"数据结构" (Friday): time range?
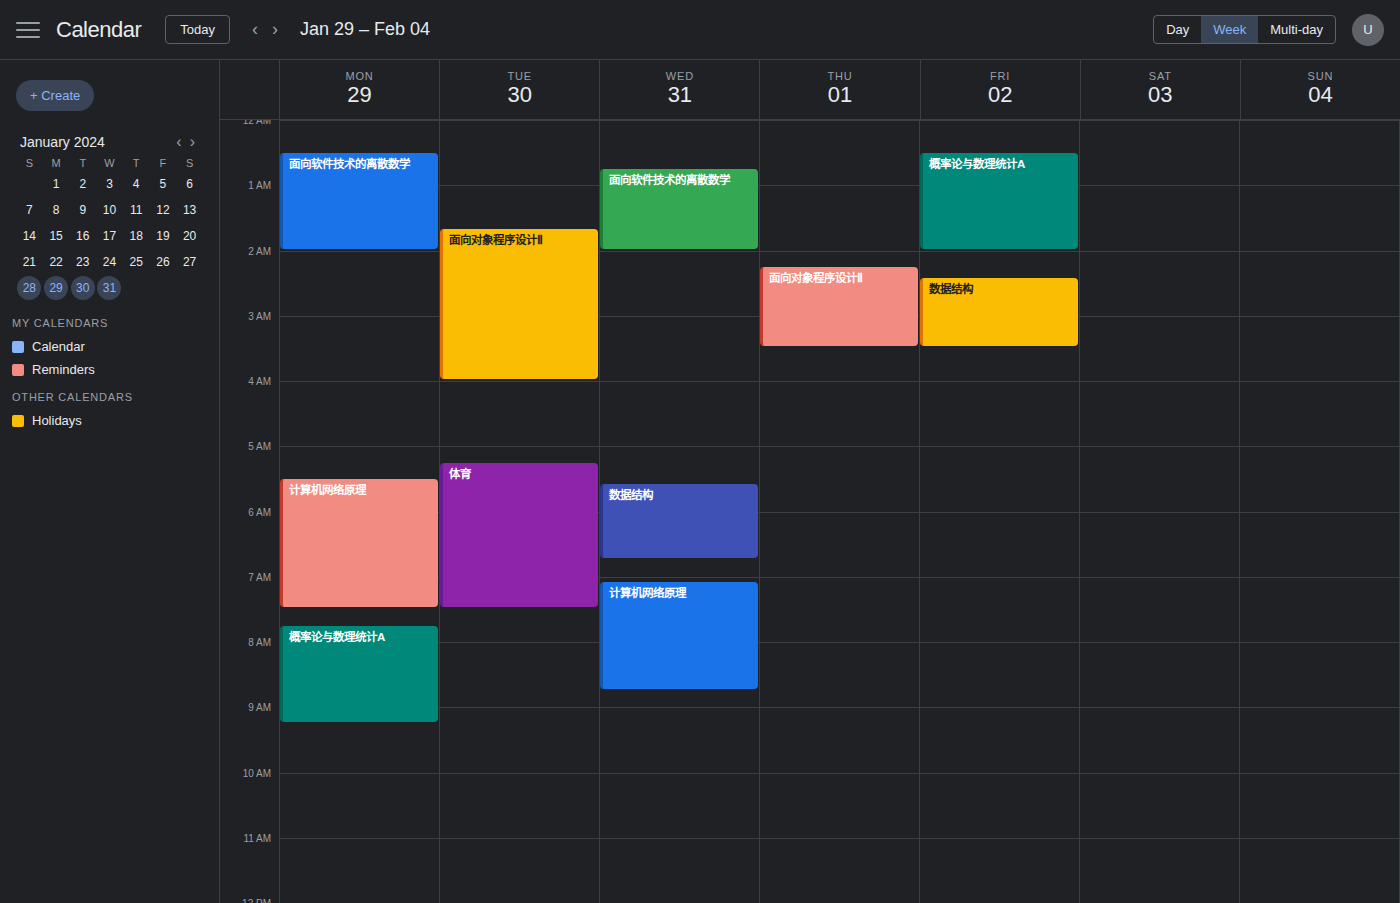
02:25 to 03:30